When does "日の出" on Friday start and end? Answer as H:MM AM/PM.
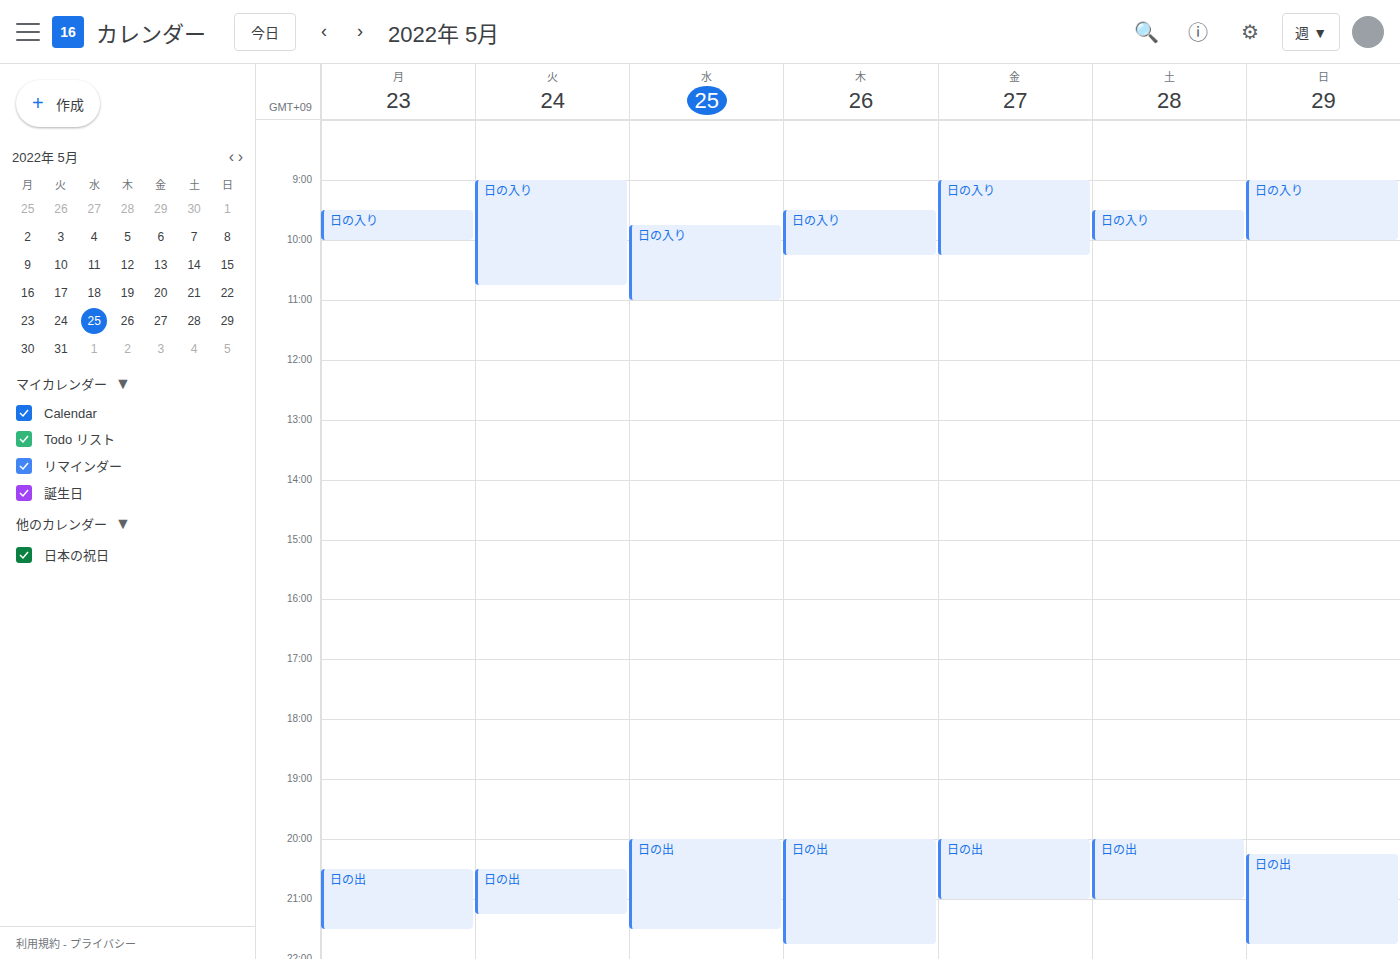
8:00 PM to 9:00 PM